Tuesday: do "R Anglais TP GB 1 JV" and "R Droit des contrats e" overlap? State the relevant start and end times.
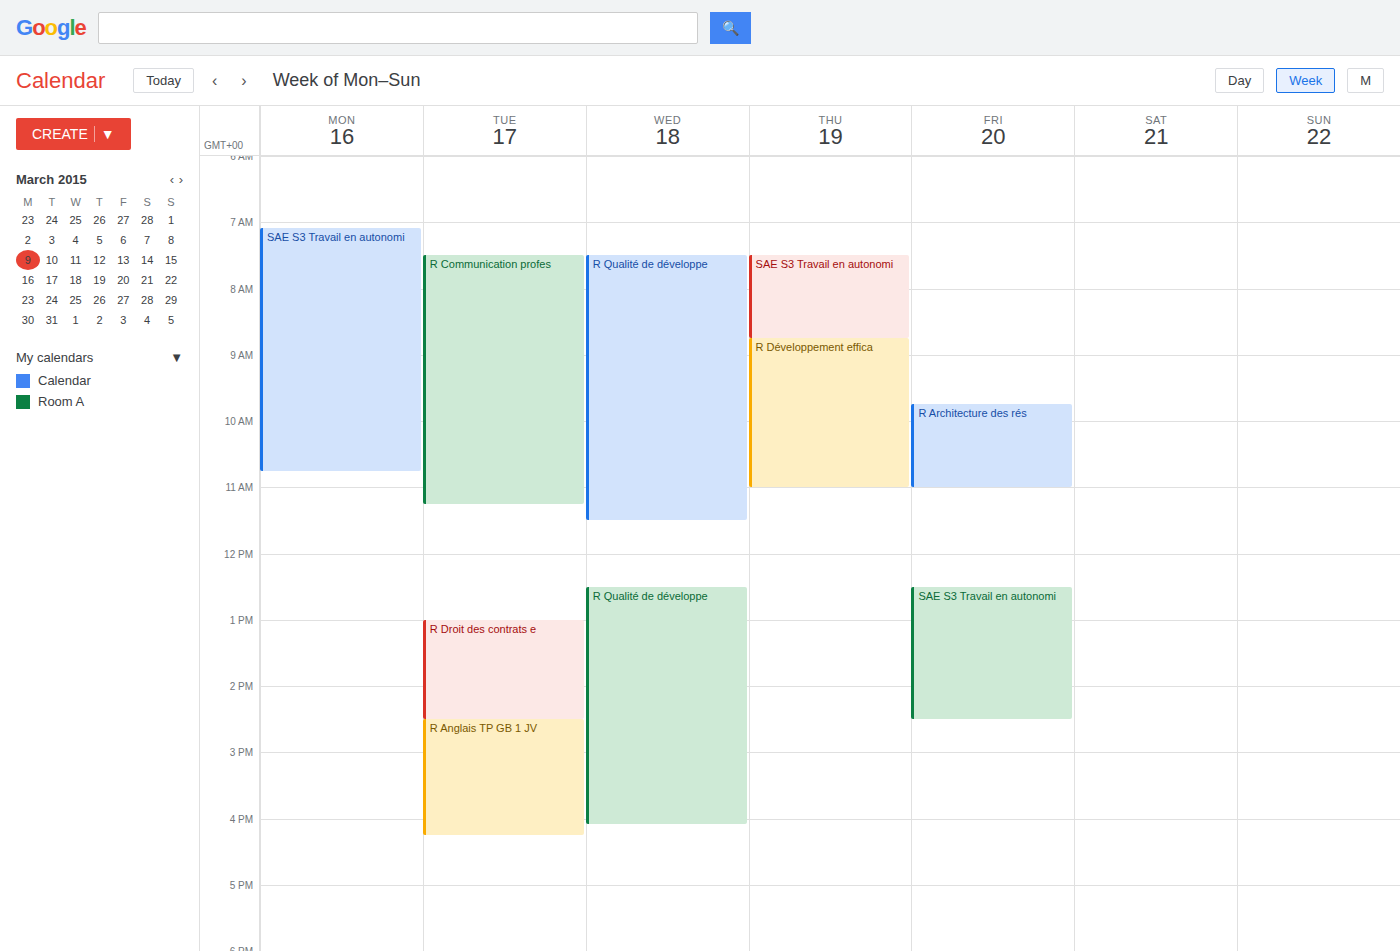
"R Droit des contrats e" ends at 14:30, exactly when "R Anglais TP GB 1 JV" starts -- they touch but do not overlap.